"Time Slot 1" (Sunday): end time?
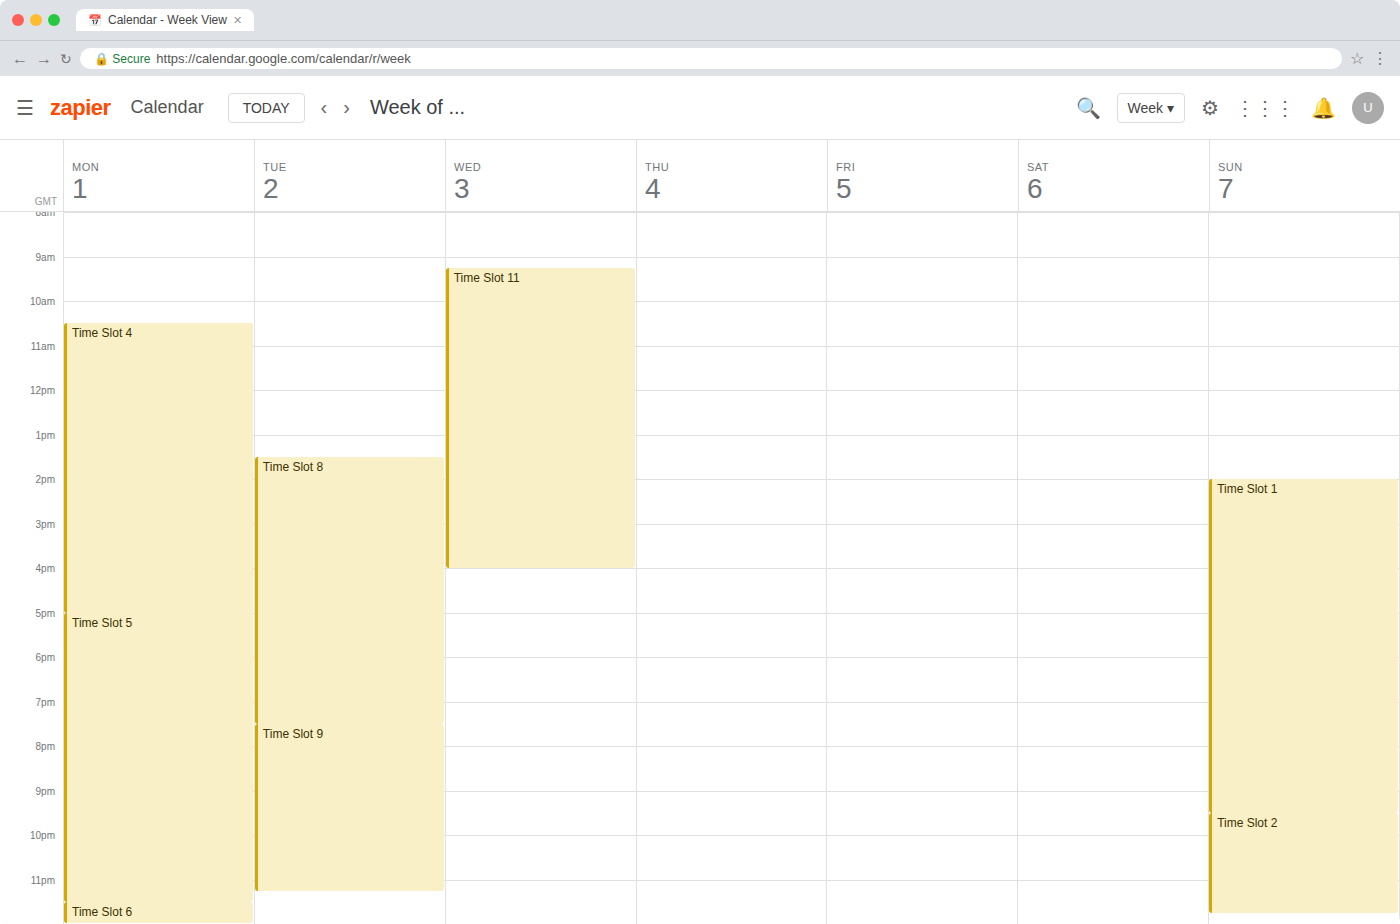
9:30 PM